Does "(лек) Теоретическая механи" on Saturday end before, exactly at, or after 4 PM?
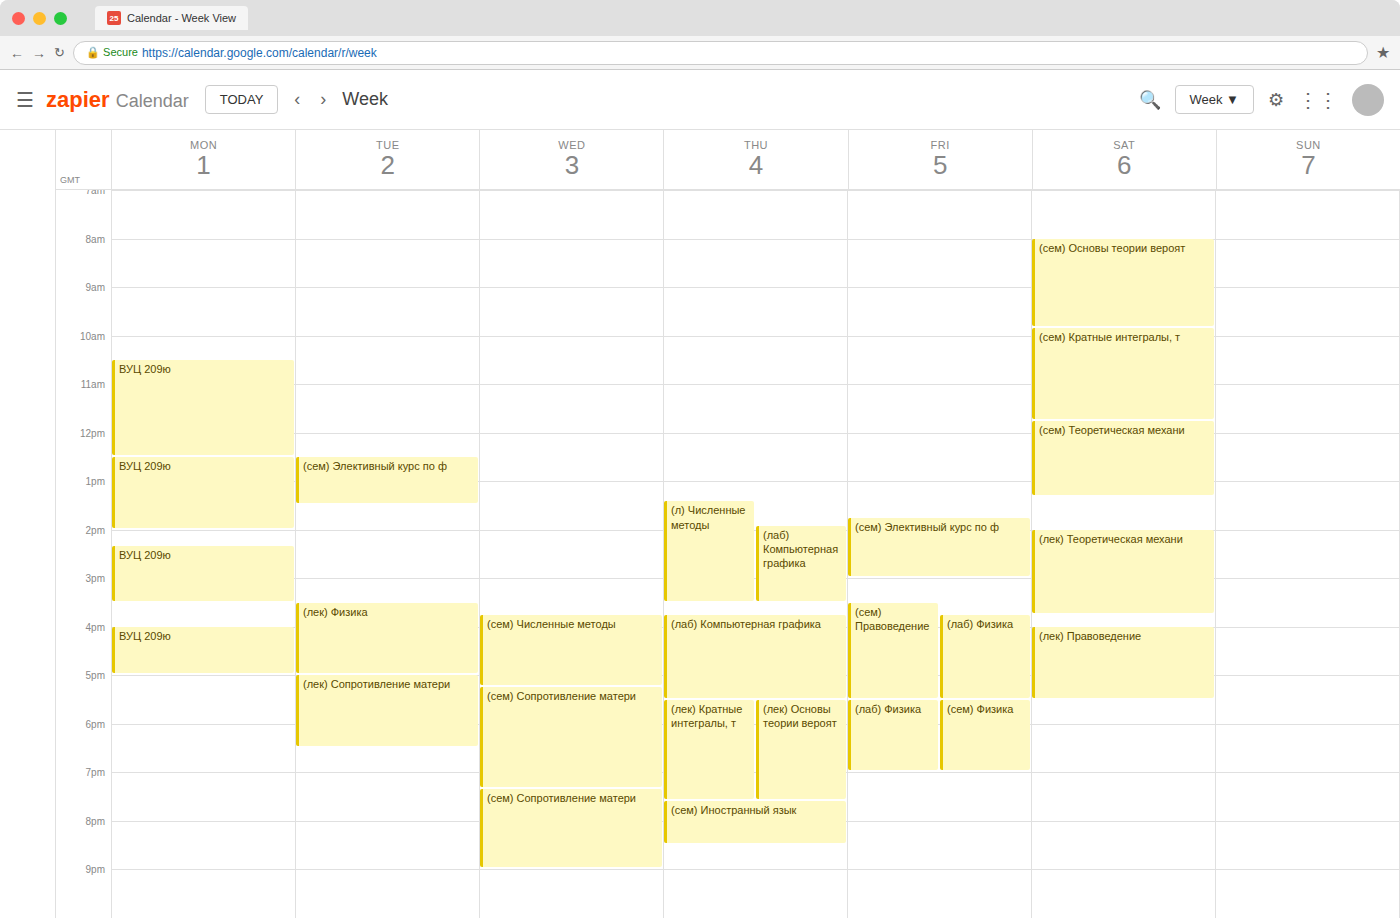
3:45 PM -- before 4 PM, 15 minutes above the 4 PM line.